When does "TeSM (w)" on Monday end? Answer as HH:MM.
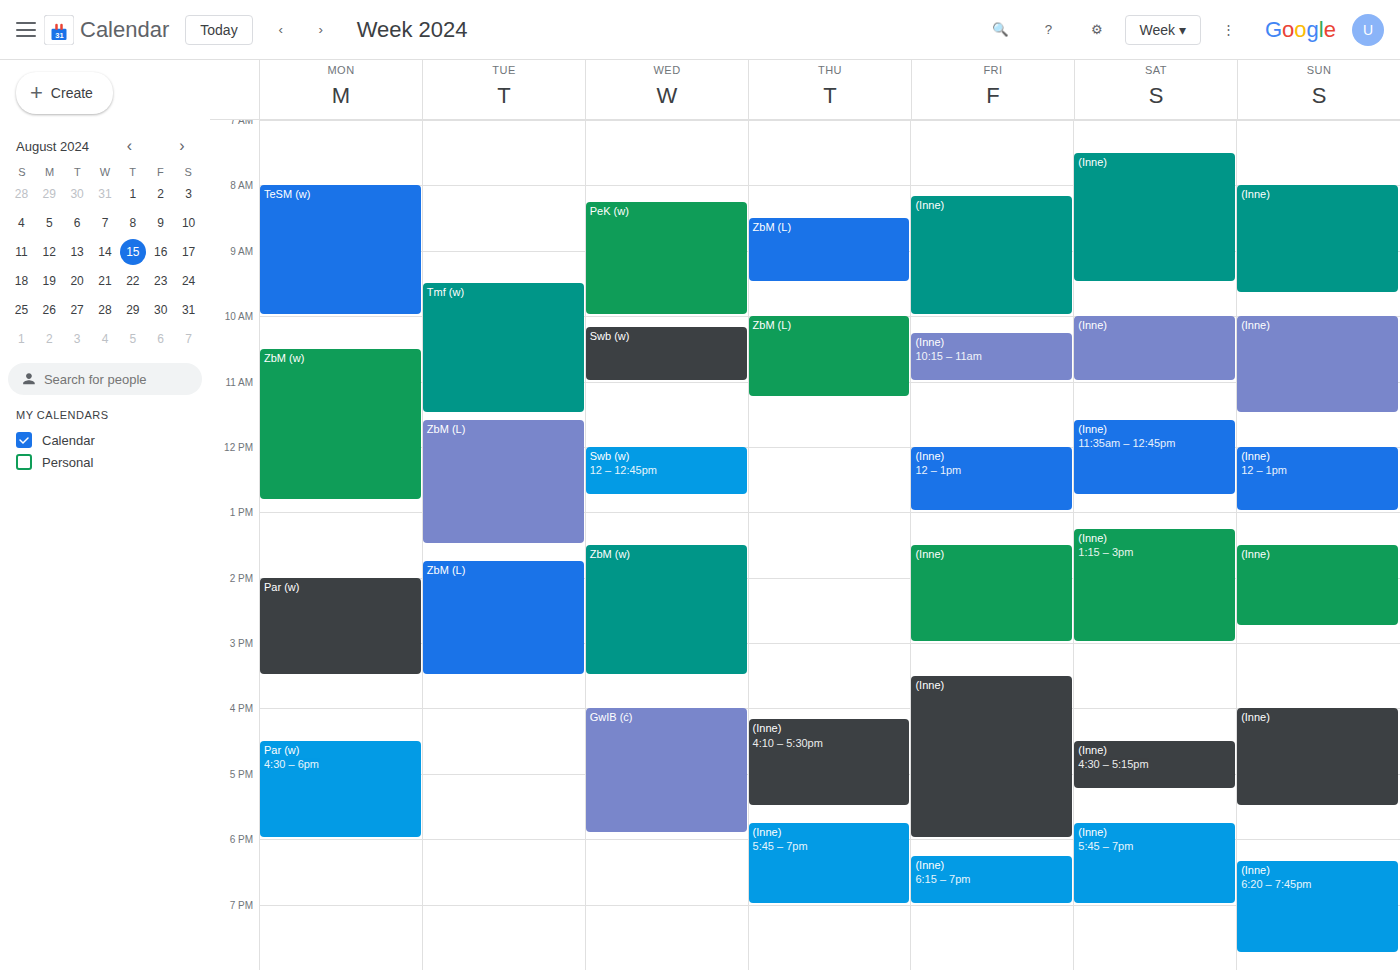
10:00